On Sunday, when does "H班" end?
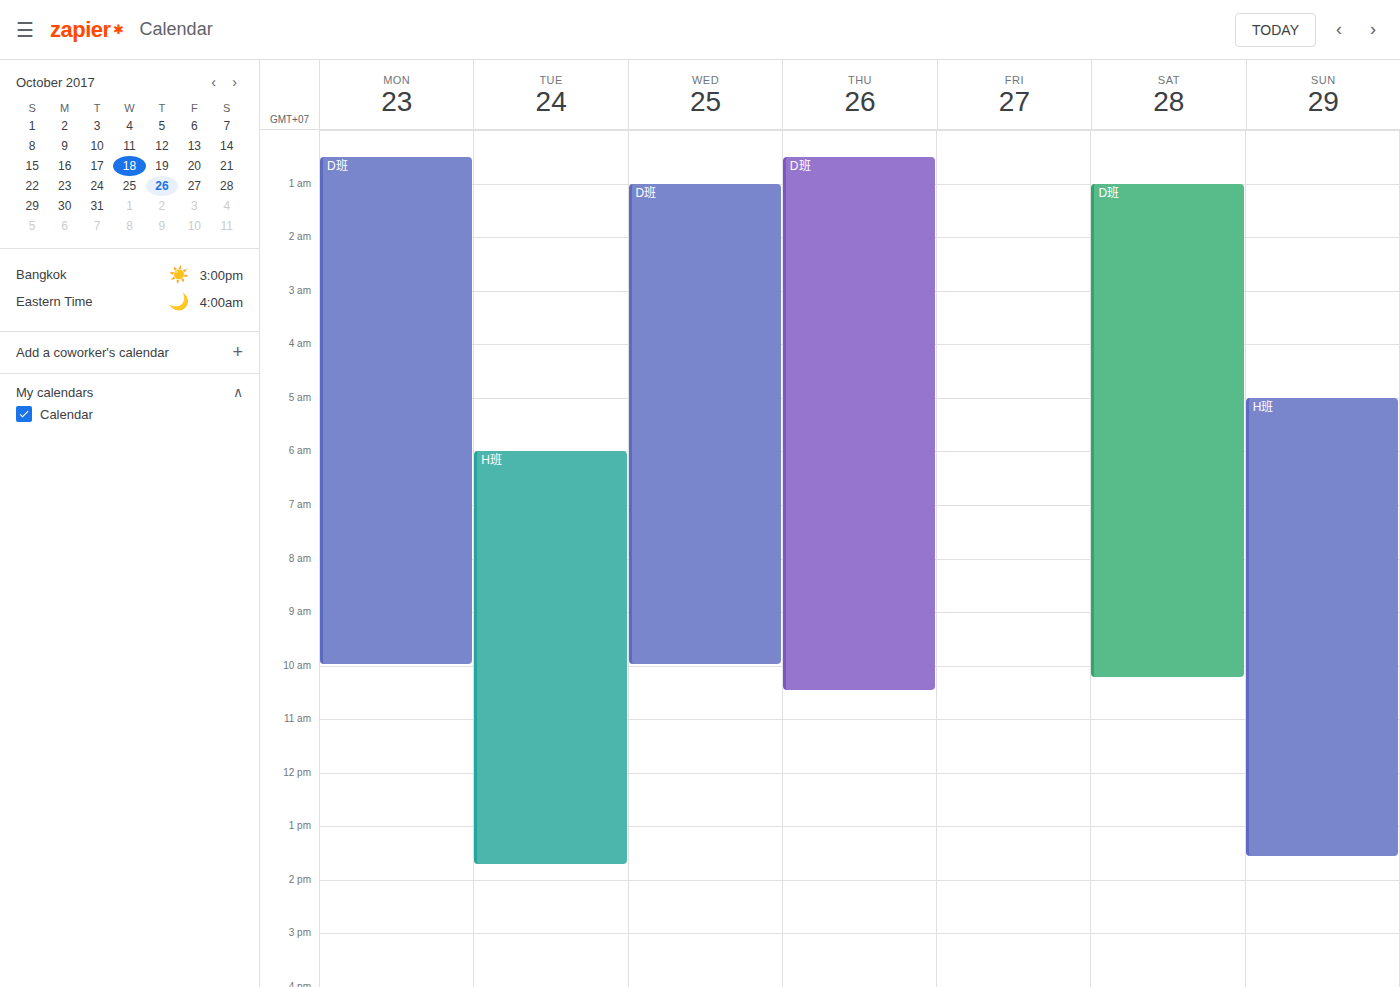
13:35